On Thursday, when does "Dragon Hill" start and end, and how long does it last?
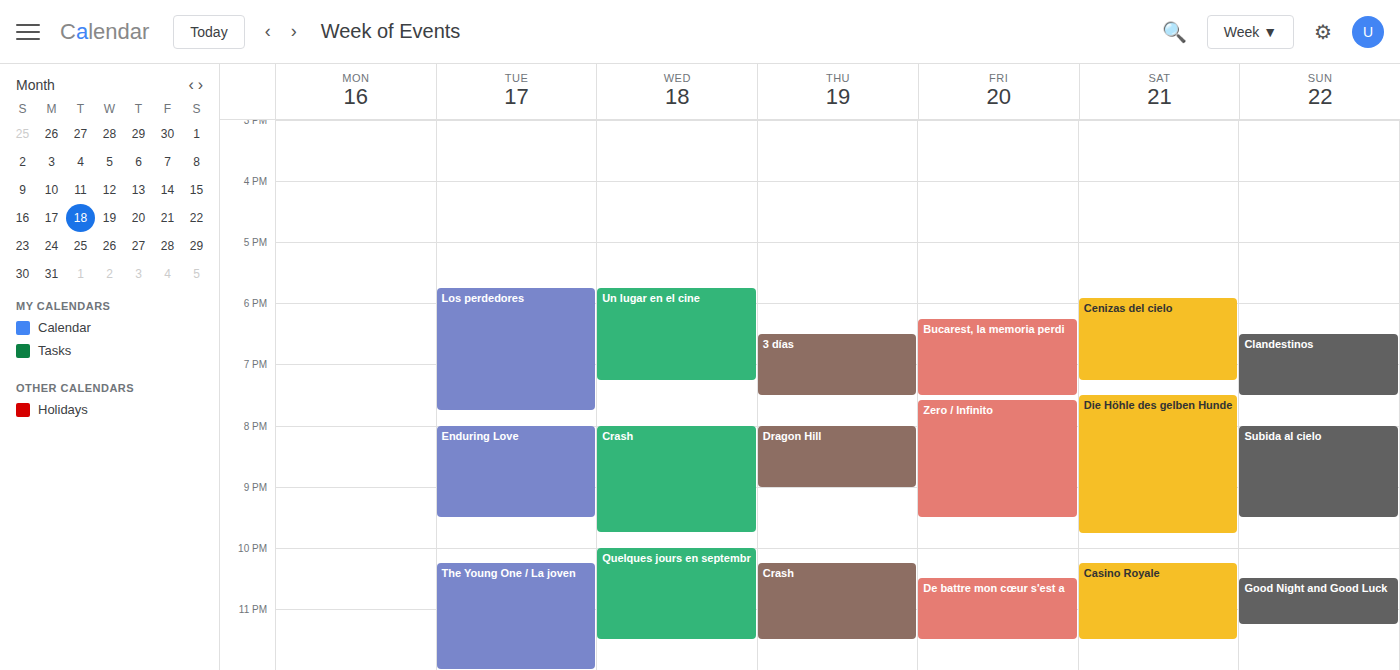
8:00 PM to 9:00 PM, 1 hour